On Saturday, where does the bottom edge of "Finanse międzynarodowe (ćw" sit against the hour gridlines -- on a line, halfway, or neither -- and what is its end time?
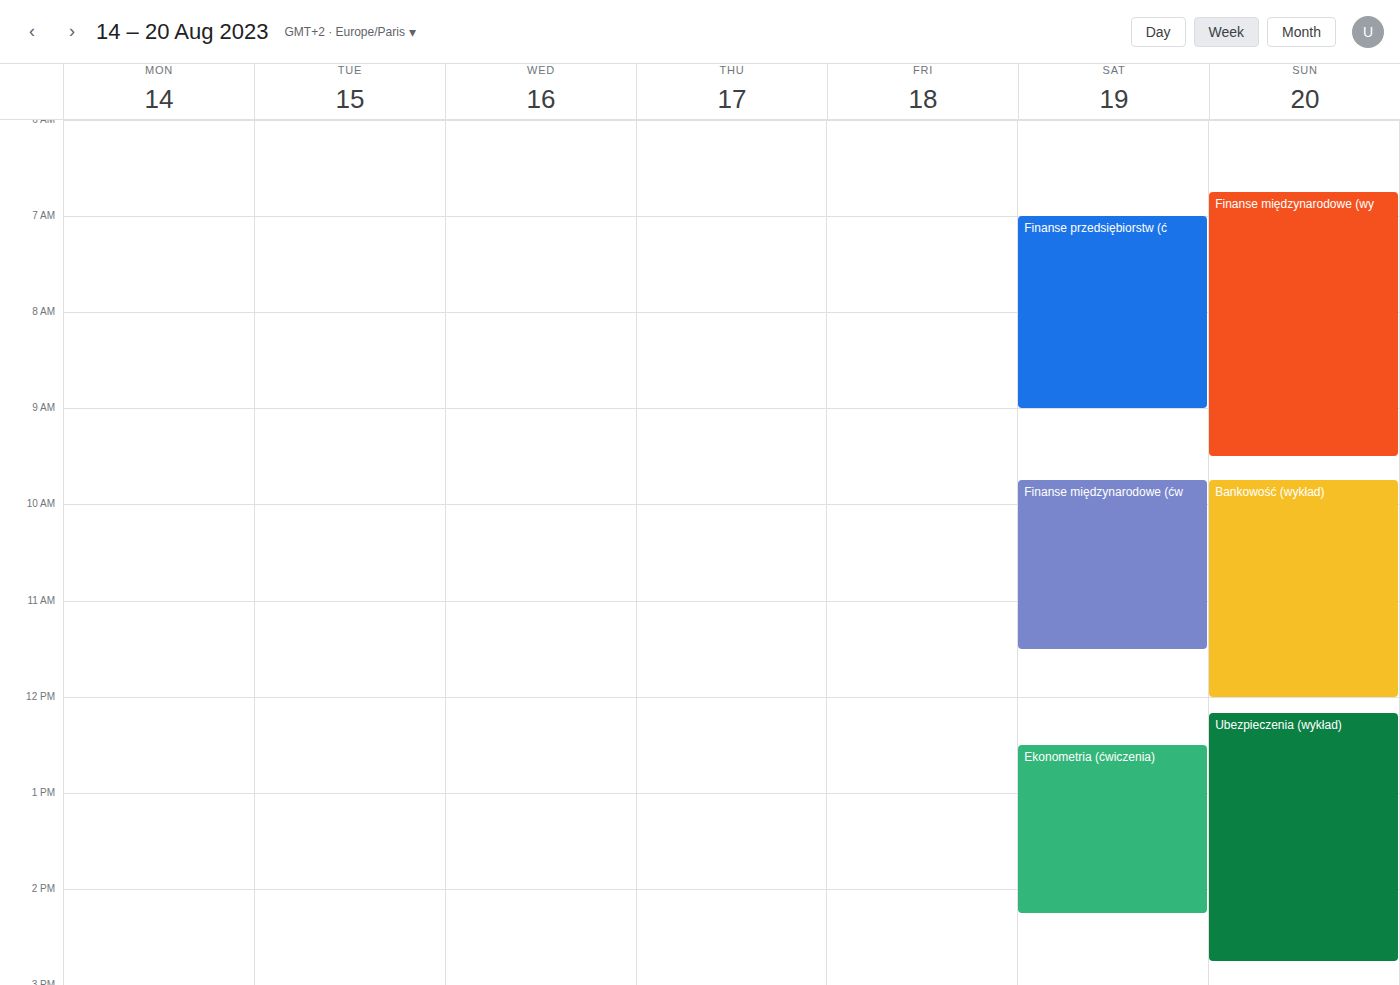
11:30 AM -- halfway between the 11 AM and 12 PM lines.